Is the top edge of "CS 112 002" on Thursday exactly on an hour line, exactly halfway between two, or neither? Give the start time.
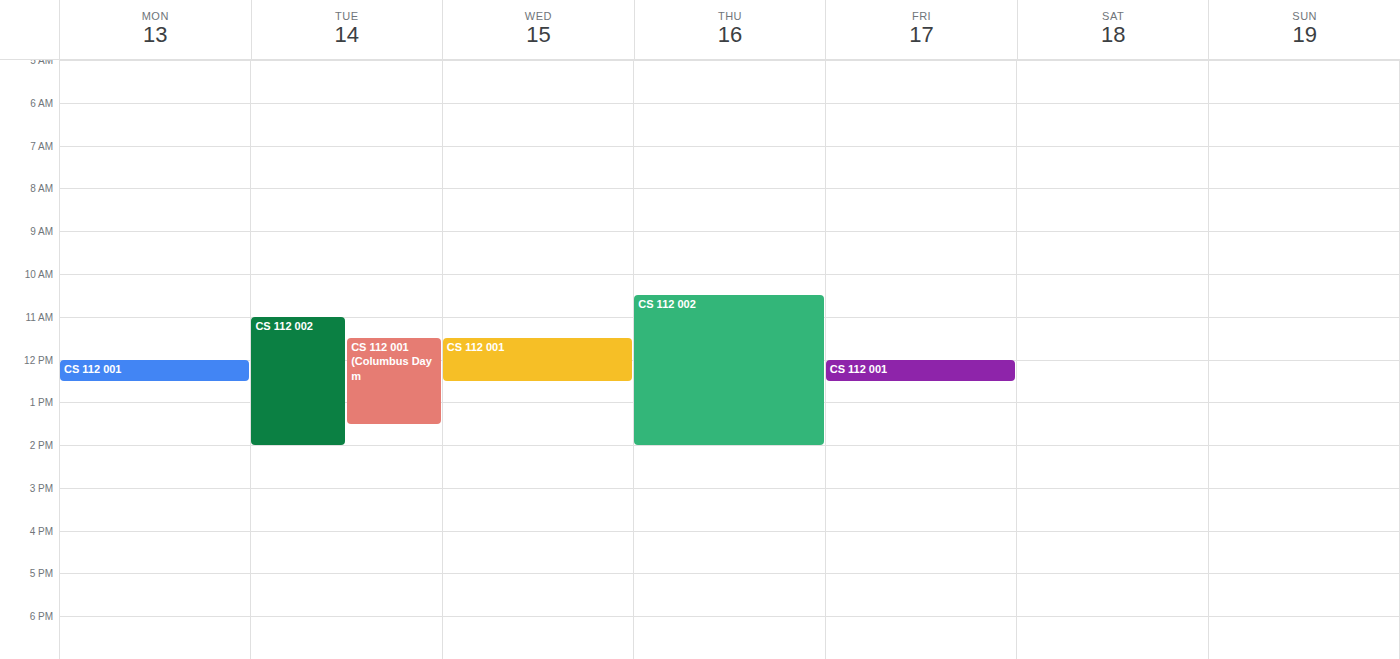
10:30 -- halfway between the 10:00 and 11:00 lines.